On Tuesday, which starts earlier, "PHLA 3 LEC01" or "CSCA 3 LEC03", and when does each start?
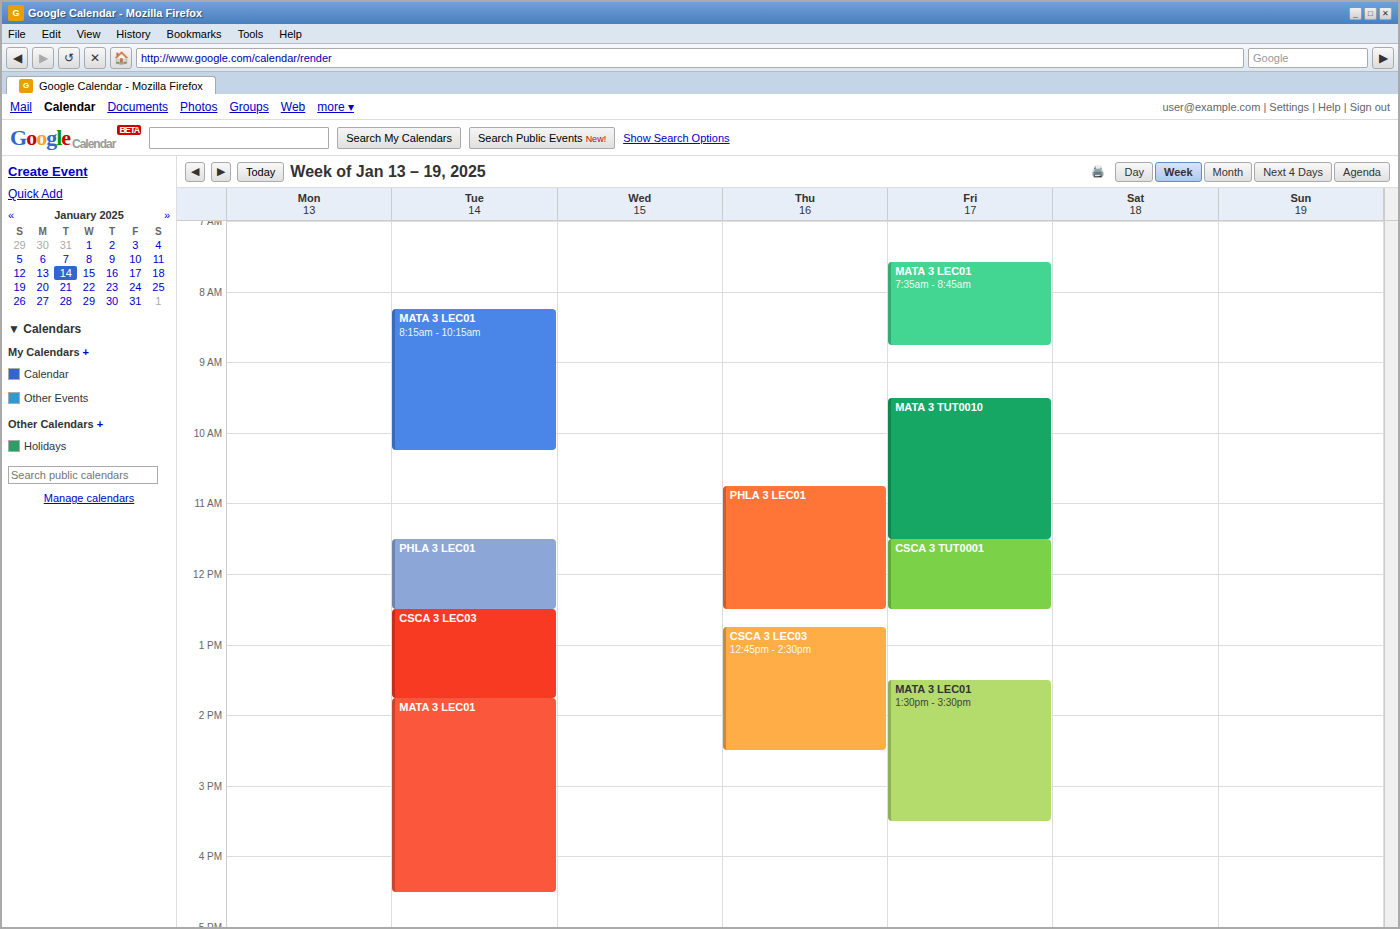
"PHLA 3 LEC01" 11:30 AM; "CSCA 3 LEC03" 12:30 PM.